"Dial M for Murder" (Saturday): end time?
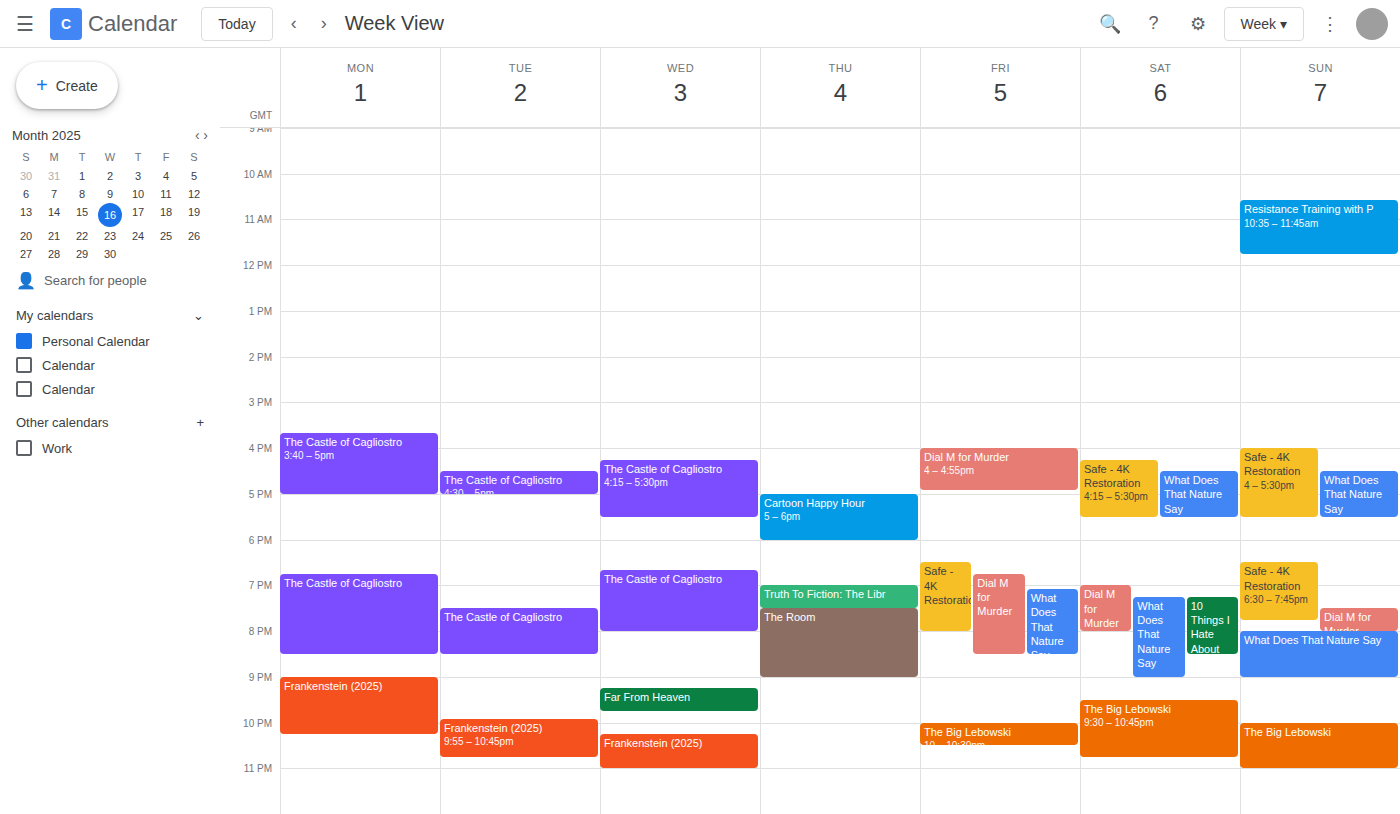
8:00 PM